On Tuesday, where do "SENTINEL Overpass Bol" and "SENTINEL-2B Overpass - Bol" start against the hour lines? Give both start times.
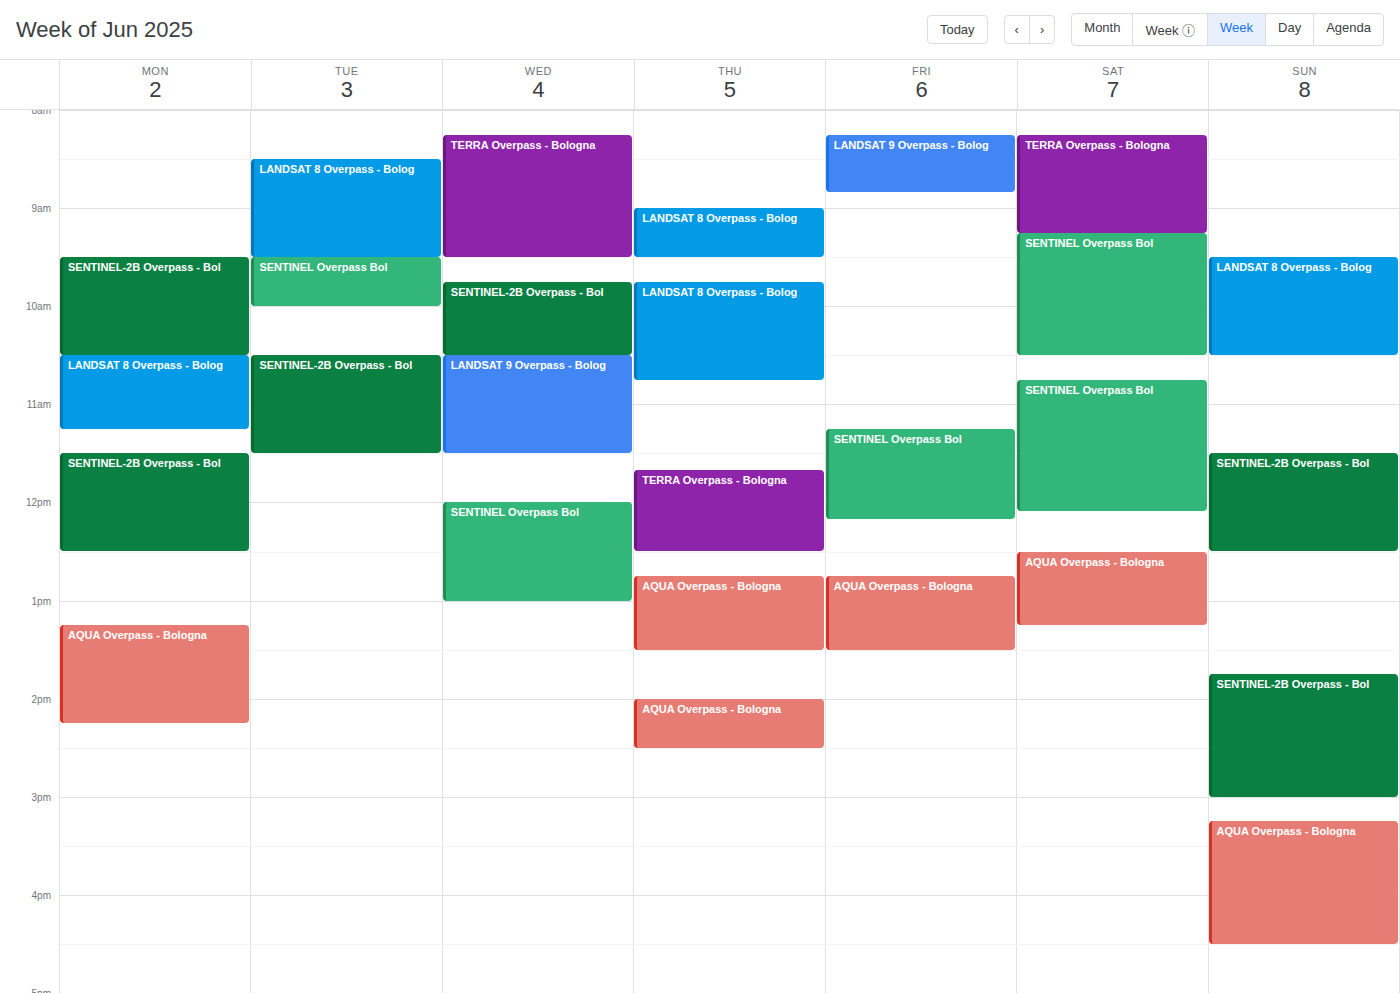
"SENTINEL Overpass Bol": 9:30 AM, halfway between the 9 AM and 10 AM lines. "SENTINEL-2B Overpass - Bol": 10:30 AM, halfway between the 10 AM and 11 AM lines.